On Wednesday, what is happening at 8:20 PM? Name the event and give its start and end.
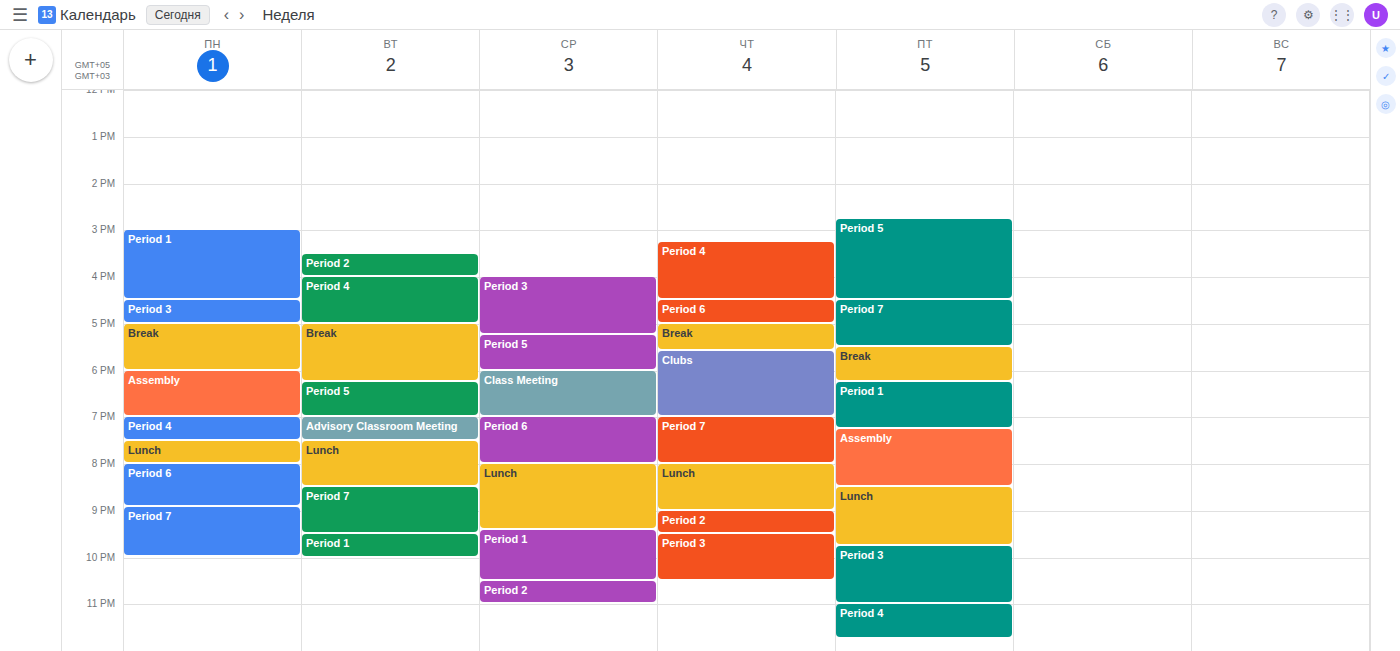
"Lunch", 8:00 PM to 9:25 PM